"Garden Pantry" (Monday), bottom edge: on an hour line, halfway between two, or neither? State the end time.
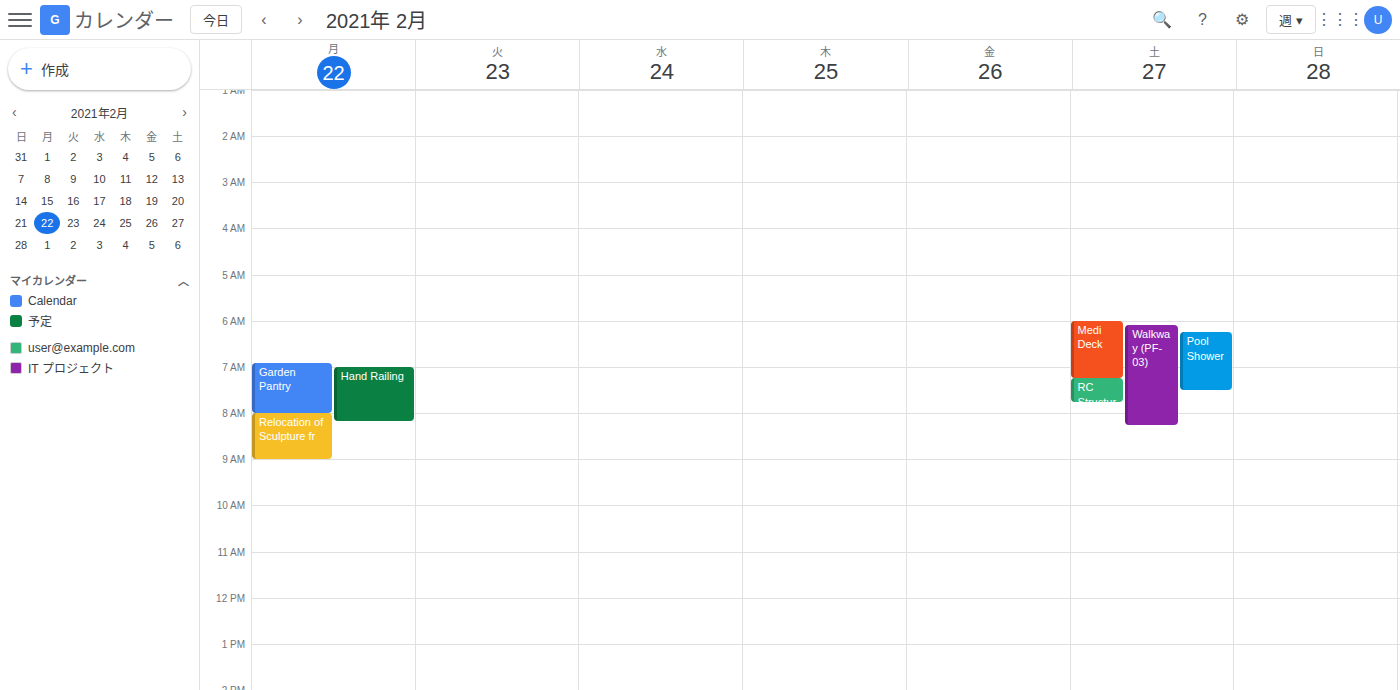
8:00 AM -- exactly on the 8 AM line.